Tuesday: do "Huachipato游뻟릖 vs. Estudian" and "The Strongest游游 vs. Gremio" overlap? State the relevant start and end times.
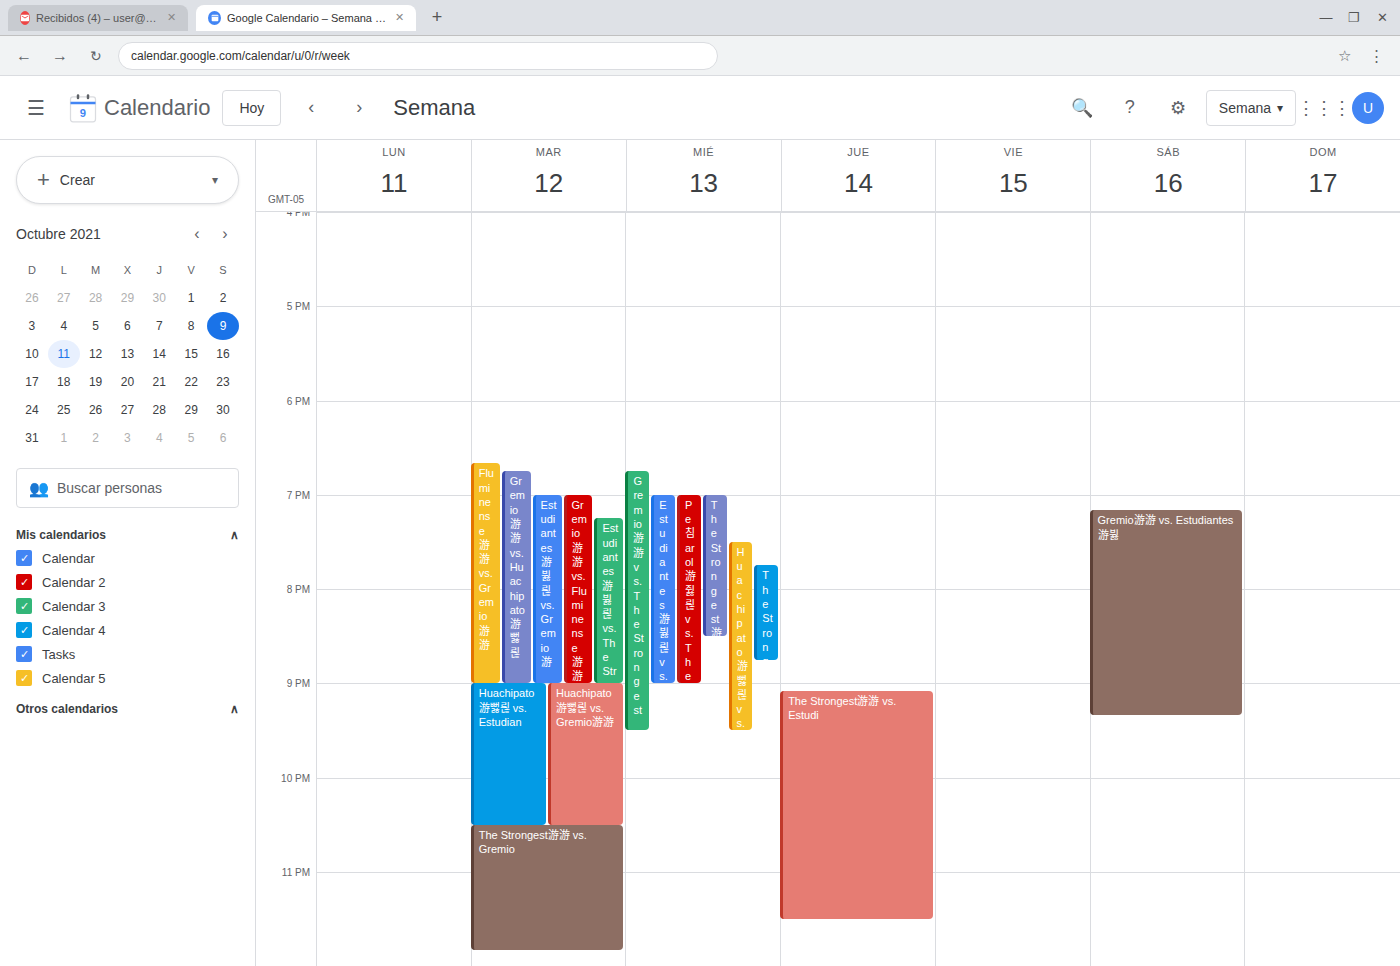
"Huachipato游뻟릖 vs. Estudian" ends at 10:30 PM, exactly when "The Strongest游游 vs. Gremio" starts -- they touch but do not overlap.